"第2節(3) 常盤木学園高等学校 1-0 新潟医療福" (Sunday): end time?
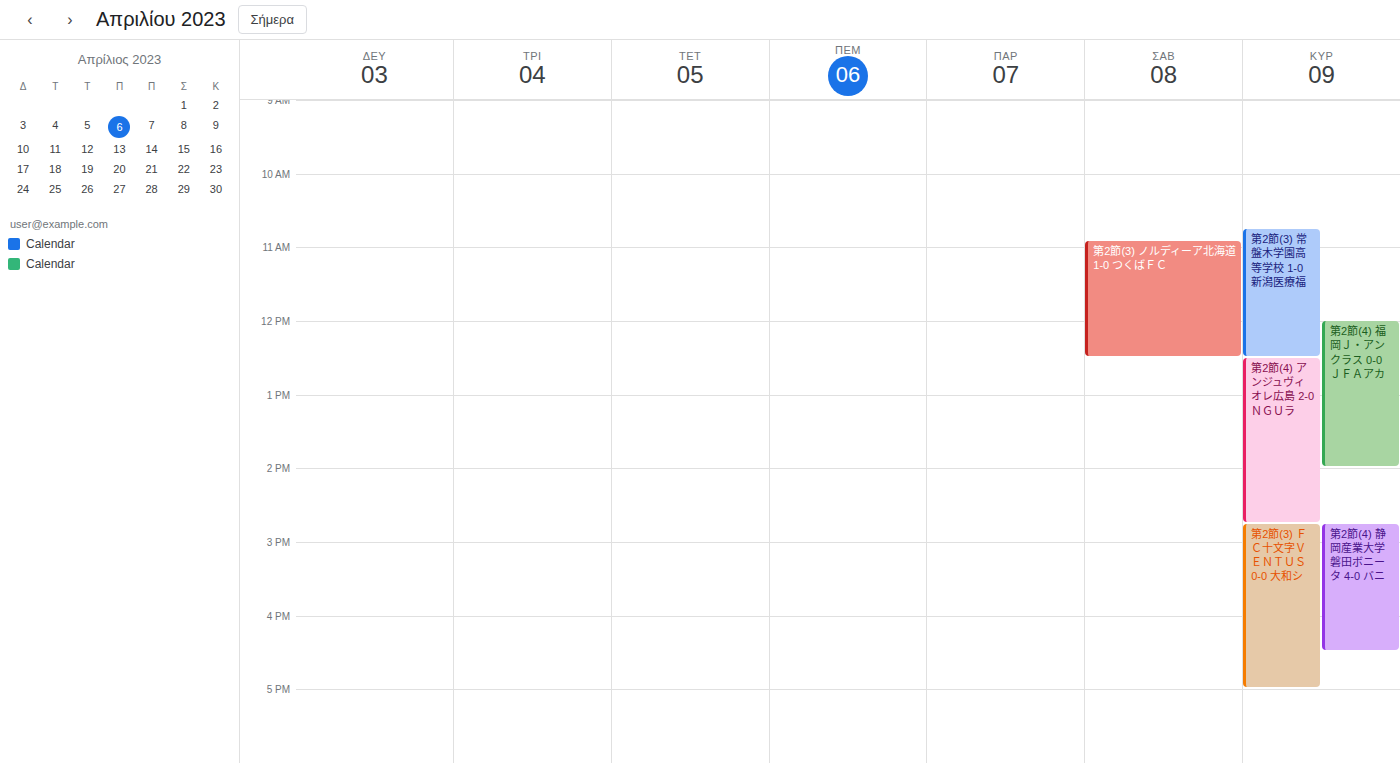
12:30 PM